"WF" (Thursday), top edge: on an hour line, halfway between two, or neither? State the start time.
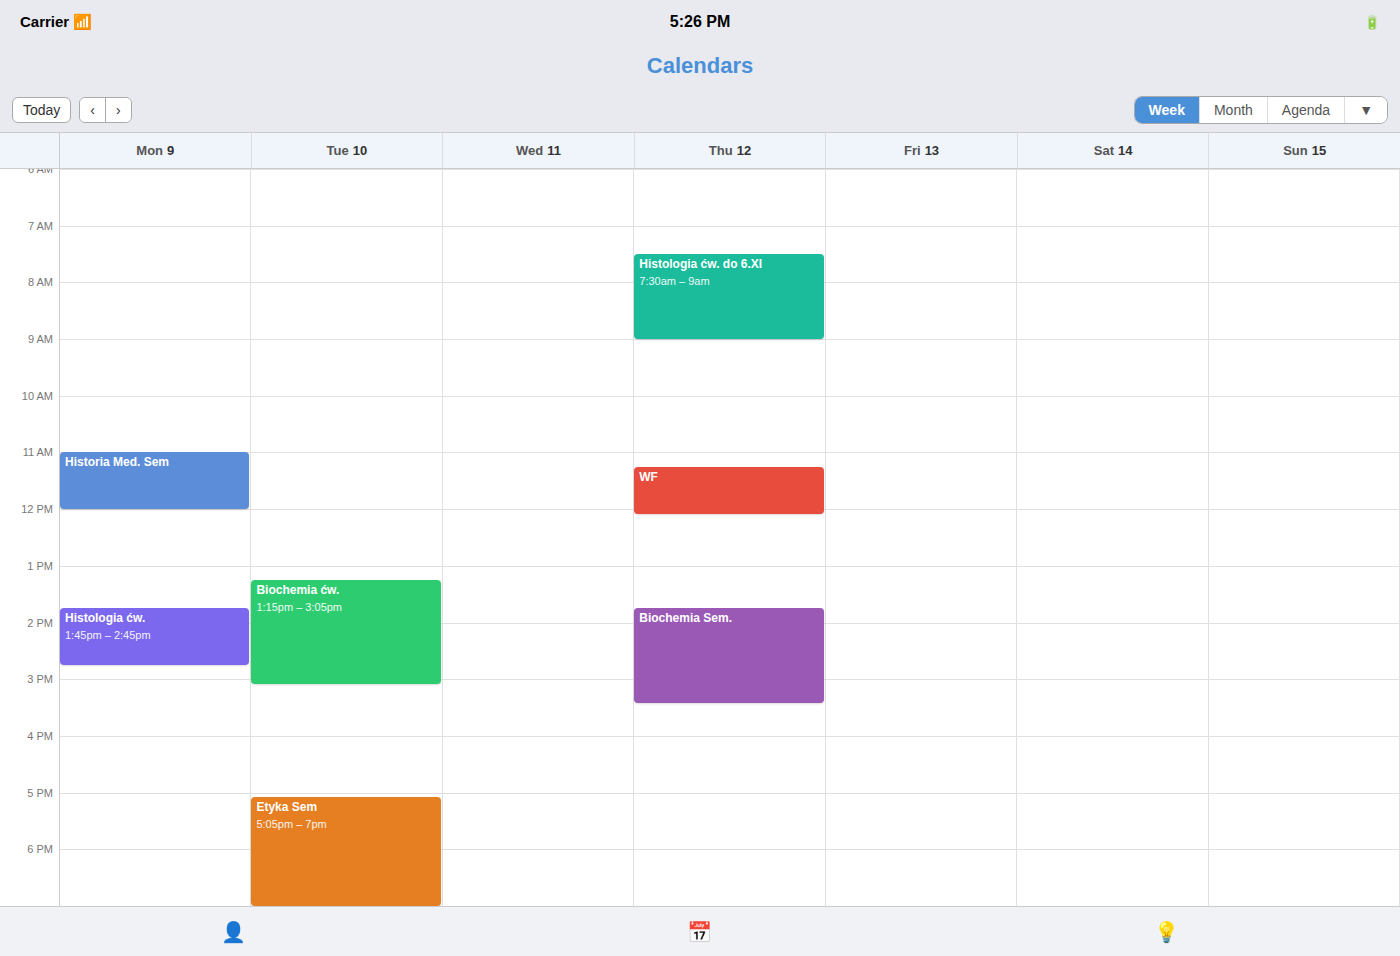
11:15 AM -- neither: a quarter of the way from the 11 AM line to the 12 PM line.